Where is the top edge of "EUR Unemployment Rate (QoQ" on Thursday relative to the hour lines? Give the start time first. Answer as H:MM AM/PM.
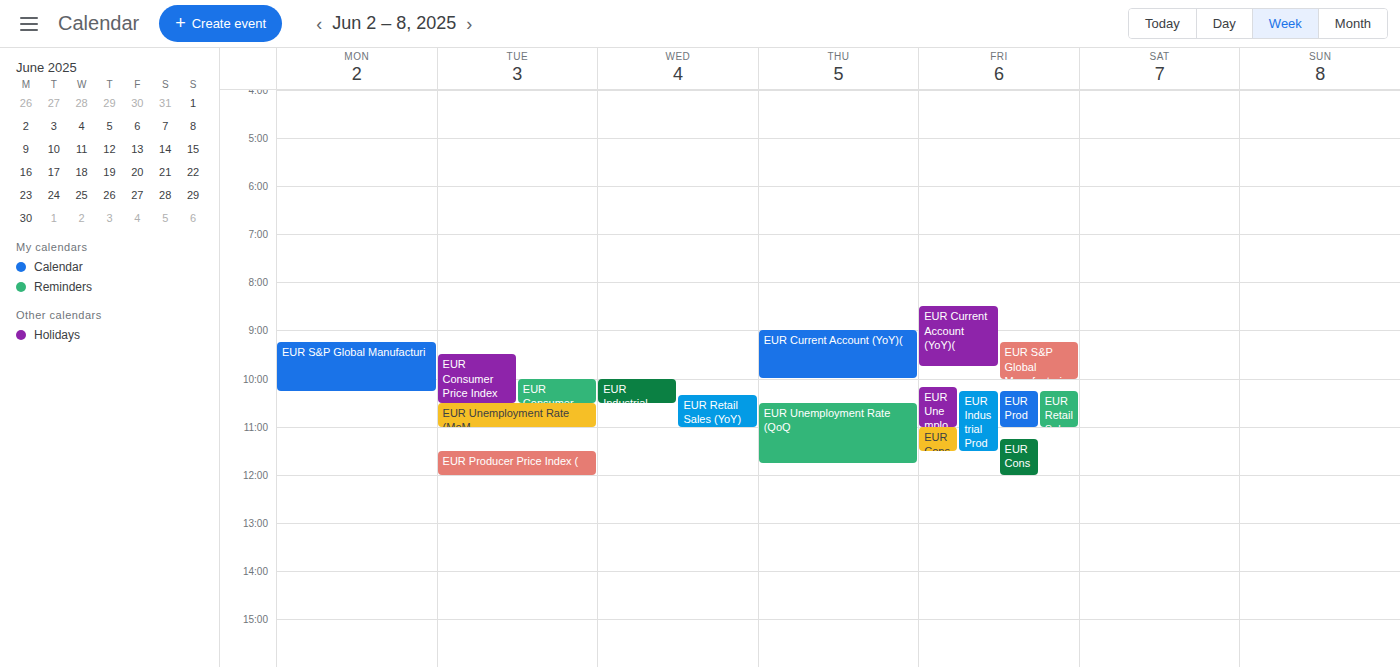
10:30 AM -- halfway between the 10 AM and 11 AM lines.